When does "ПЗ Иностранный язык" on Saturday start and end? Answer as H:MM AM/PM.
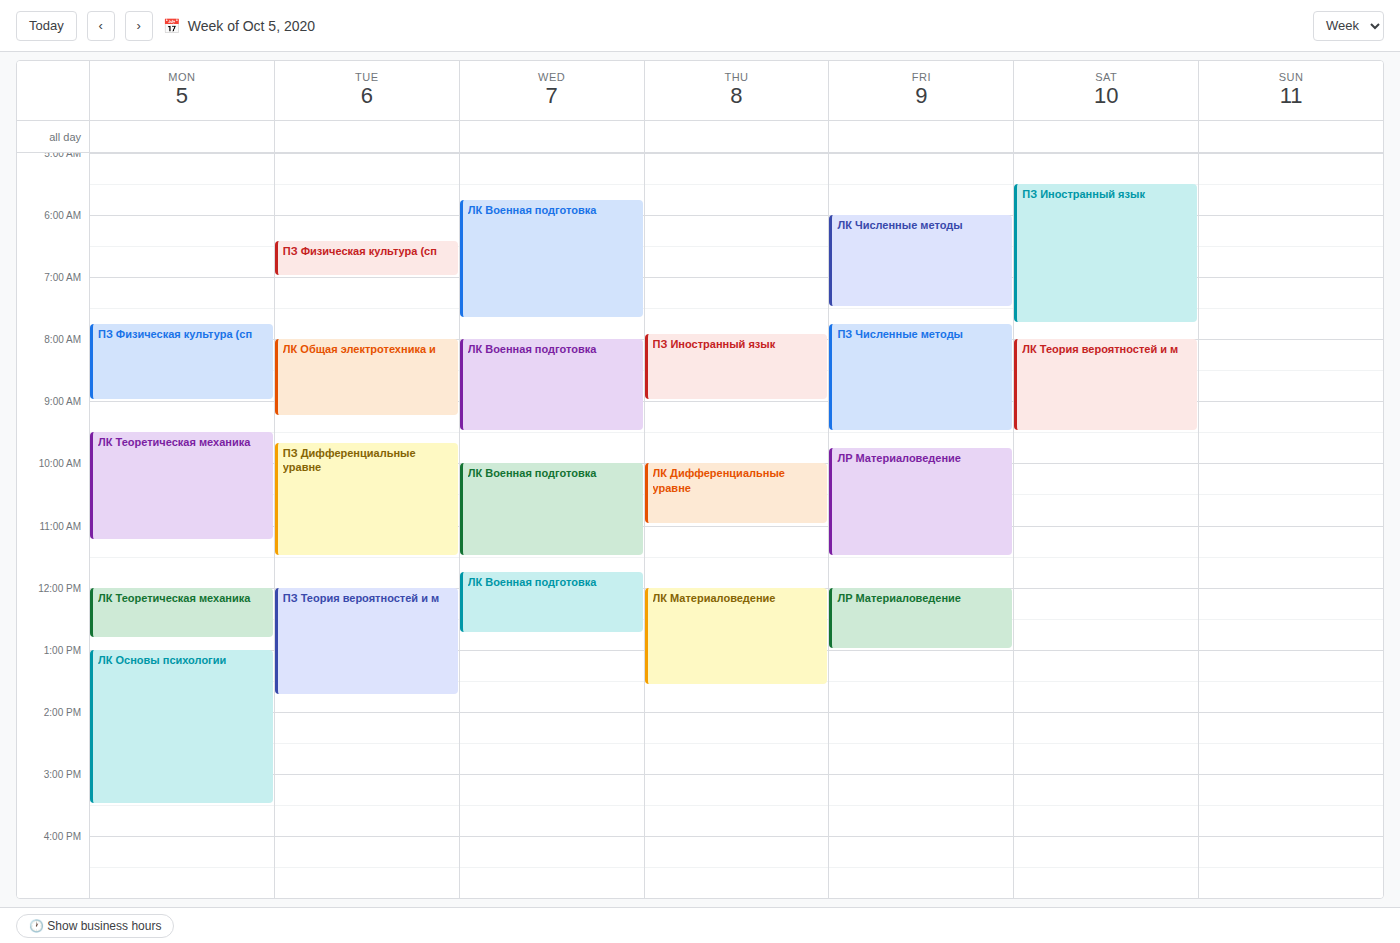
5:30 AM to 7:45 AM